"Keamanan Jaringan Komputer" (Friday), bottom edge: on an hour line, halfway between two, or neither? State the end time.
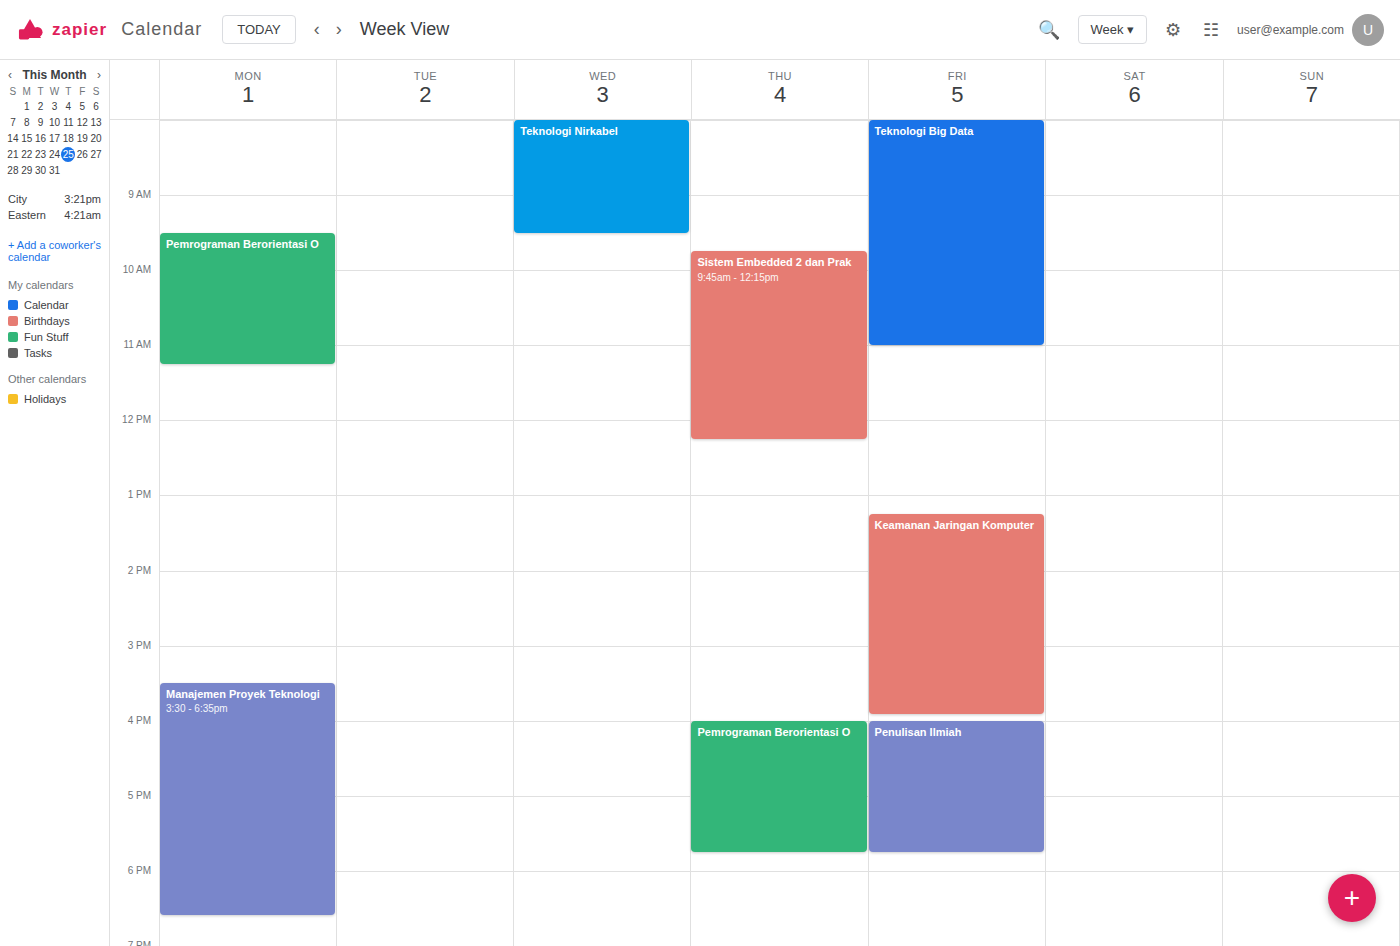
3:55 PM -- neither: 55 minutes below the 3 PM line and 5 minutes above the 4 PM line.